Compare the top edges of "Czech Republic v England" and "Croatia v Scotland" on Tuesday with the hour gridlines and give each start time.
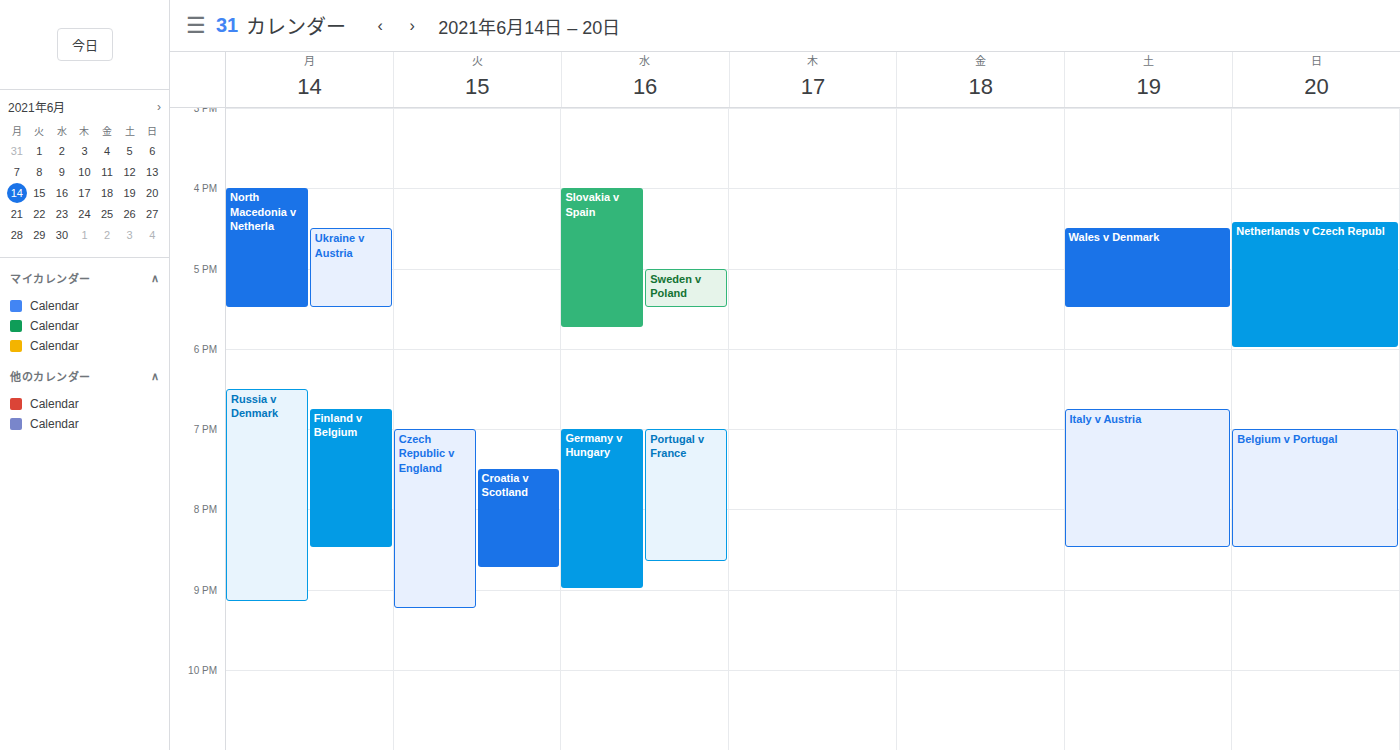
"Czech Republic v England": 7:00 PM, exactly on the 7 PM line. "Croatia v Scotland": 7:30 PM, halfway between the 7 PM and 8 PM lines.